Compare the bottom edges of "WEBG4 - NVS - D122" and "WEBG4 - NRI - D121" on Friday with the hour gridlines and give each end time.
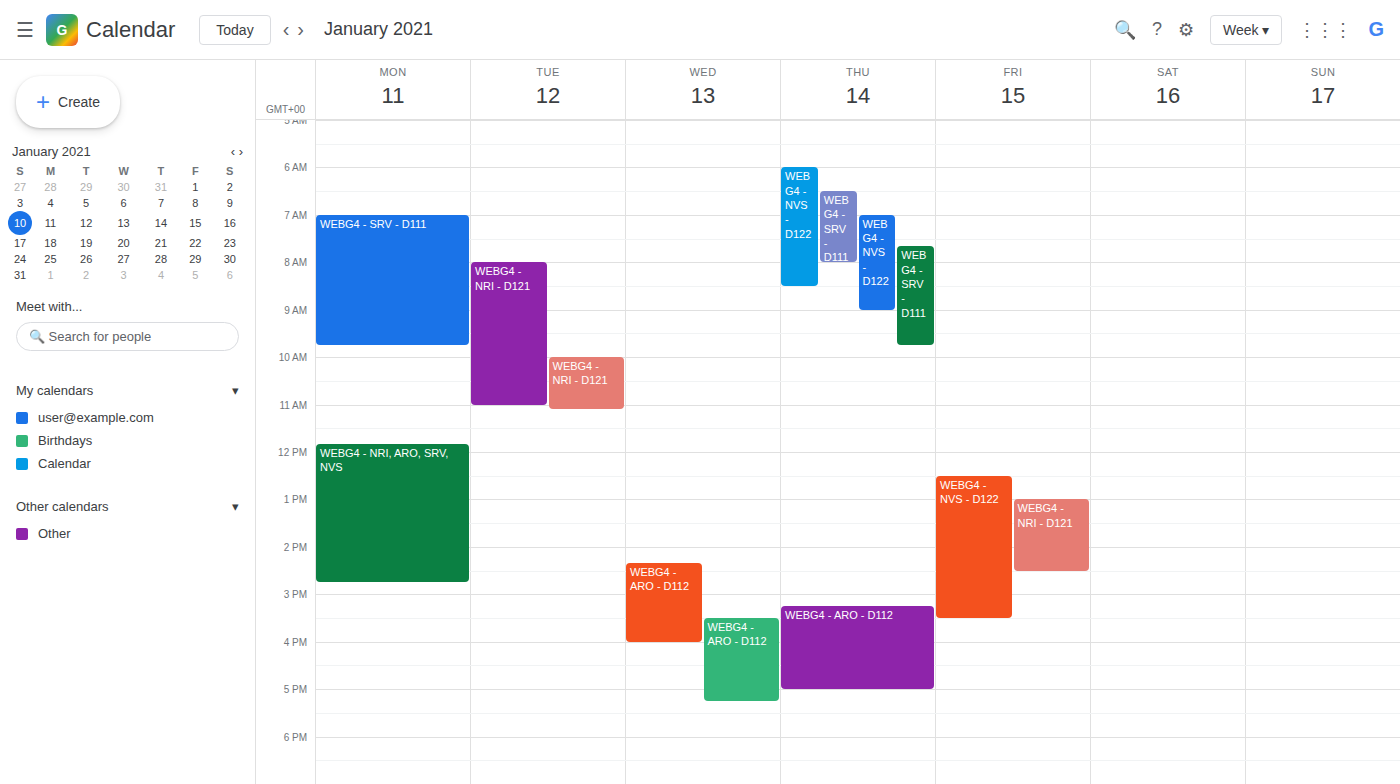
"WEBG4 - NVS - D122": 3:30 PM, halfway between the 3 PM and 4 PM lines. "WEBG4 - NRI - D121": 2:30 PM, halfway between the 2 PM and 3 PM lines.